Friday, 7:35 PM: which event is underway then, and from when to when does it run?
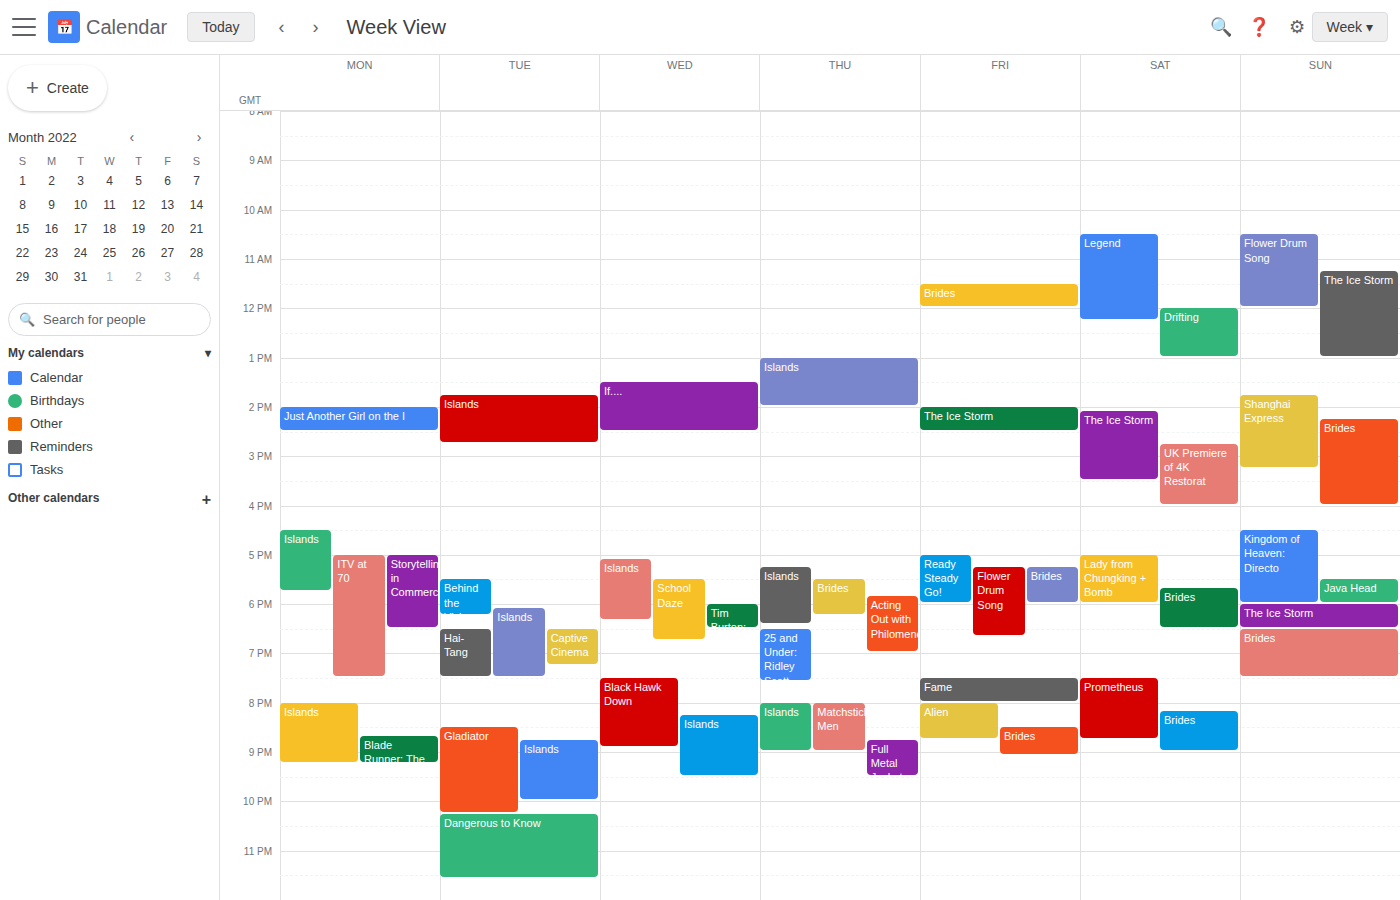
"Fame", 7:30 PM to 8:00 PM